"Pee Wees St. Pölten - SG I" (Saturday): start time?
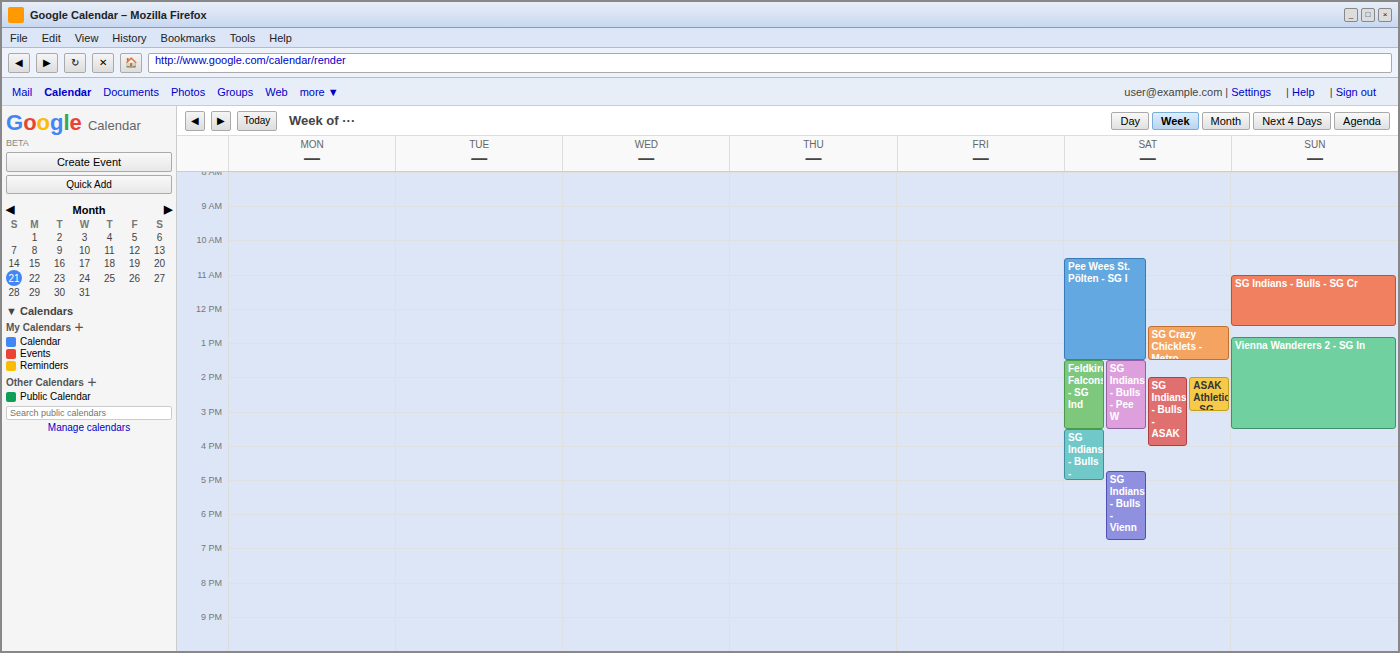
10:30 AM